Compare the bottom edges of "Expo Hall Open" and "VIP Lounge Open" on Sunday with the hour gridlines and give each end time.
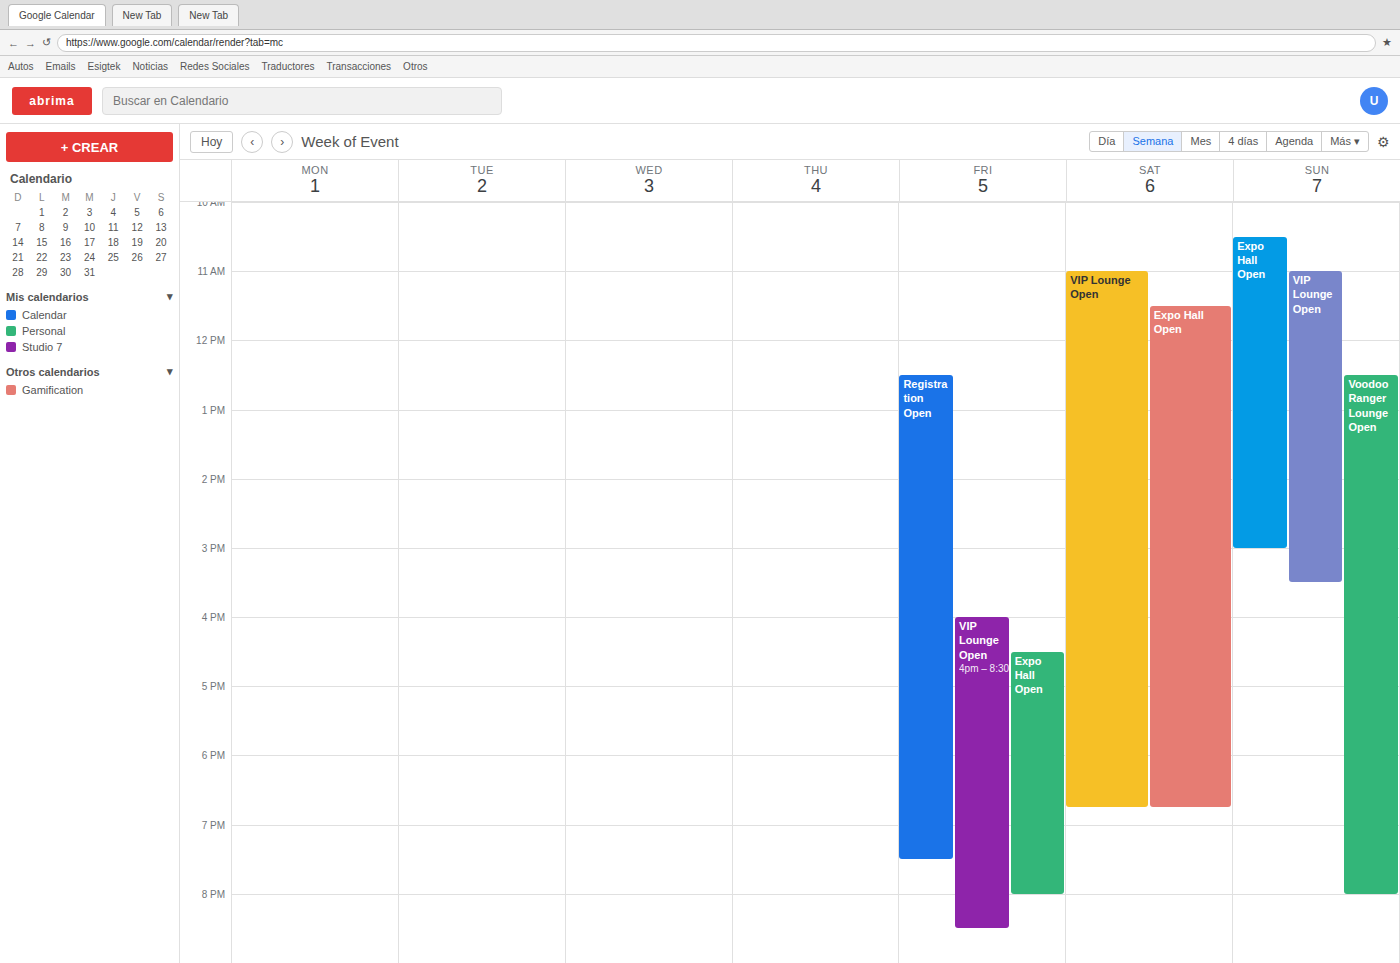
"Expo Hall Open": 3:00 PM, exactly on the 3 PM line. "VIP Lounge Open": 3:30 PM, halfway between the 3 PM and 4 PM lines.